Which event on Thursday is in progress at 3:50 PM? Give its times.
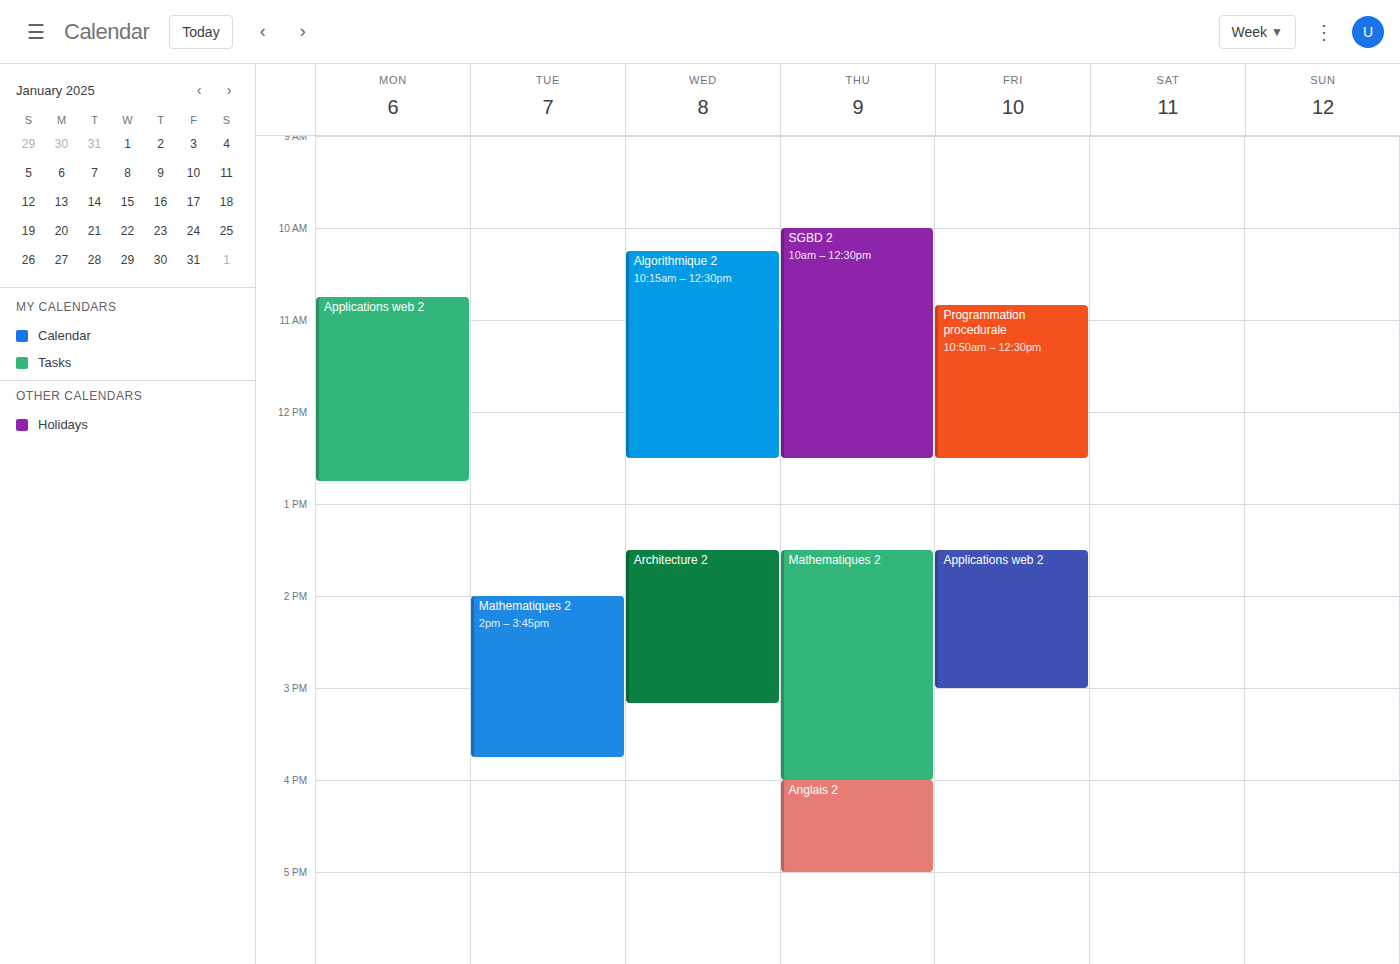
"Mathematiques 2", 1:30 PM to 4:00 PM